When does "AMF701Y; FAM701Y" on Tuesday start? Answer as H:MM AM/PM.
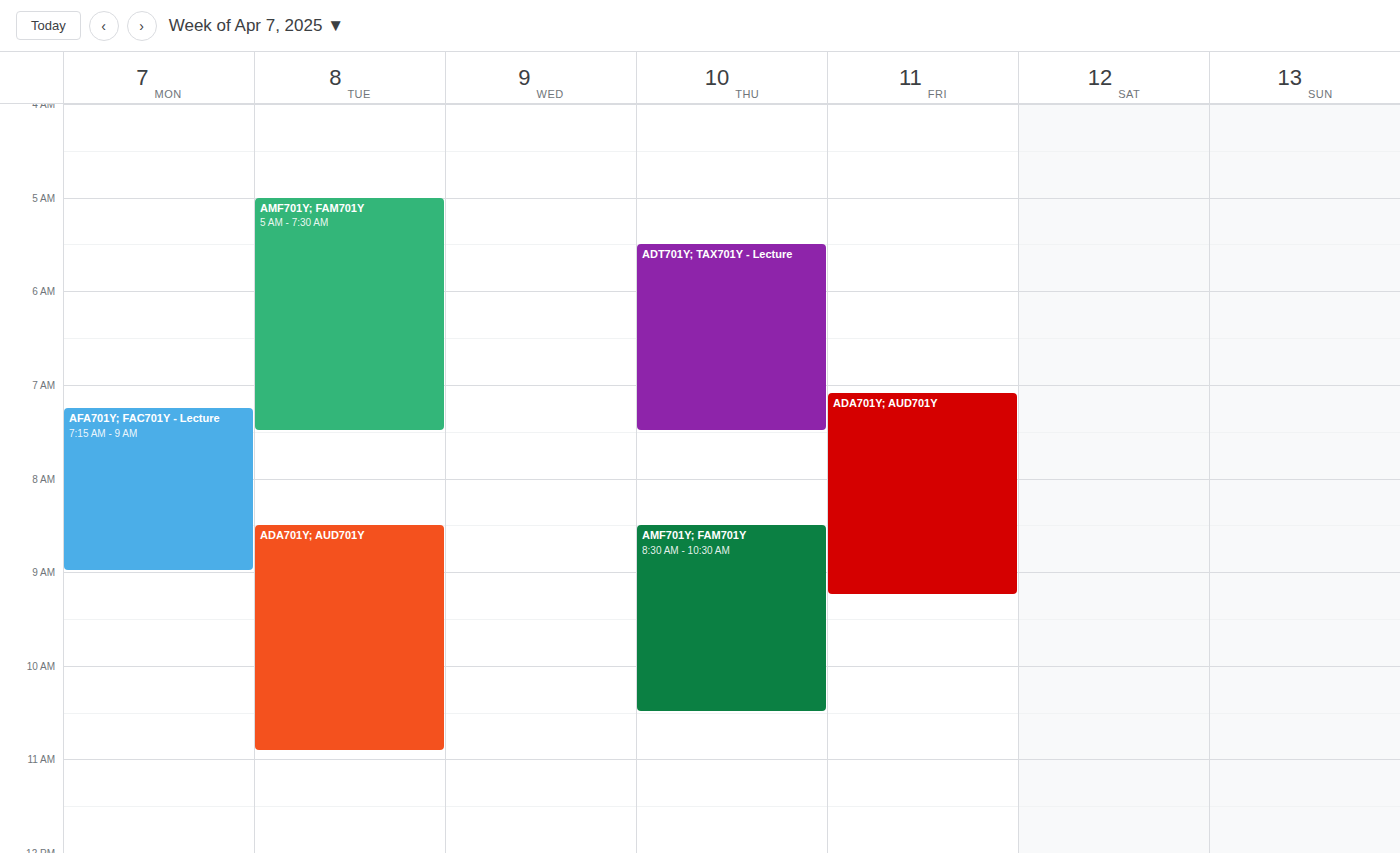
5:00 AM